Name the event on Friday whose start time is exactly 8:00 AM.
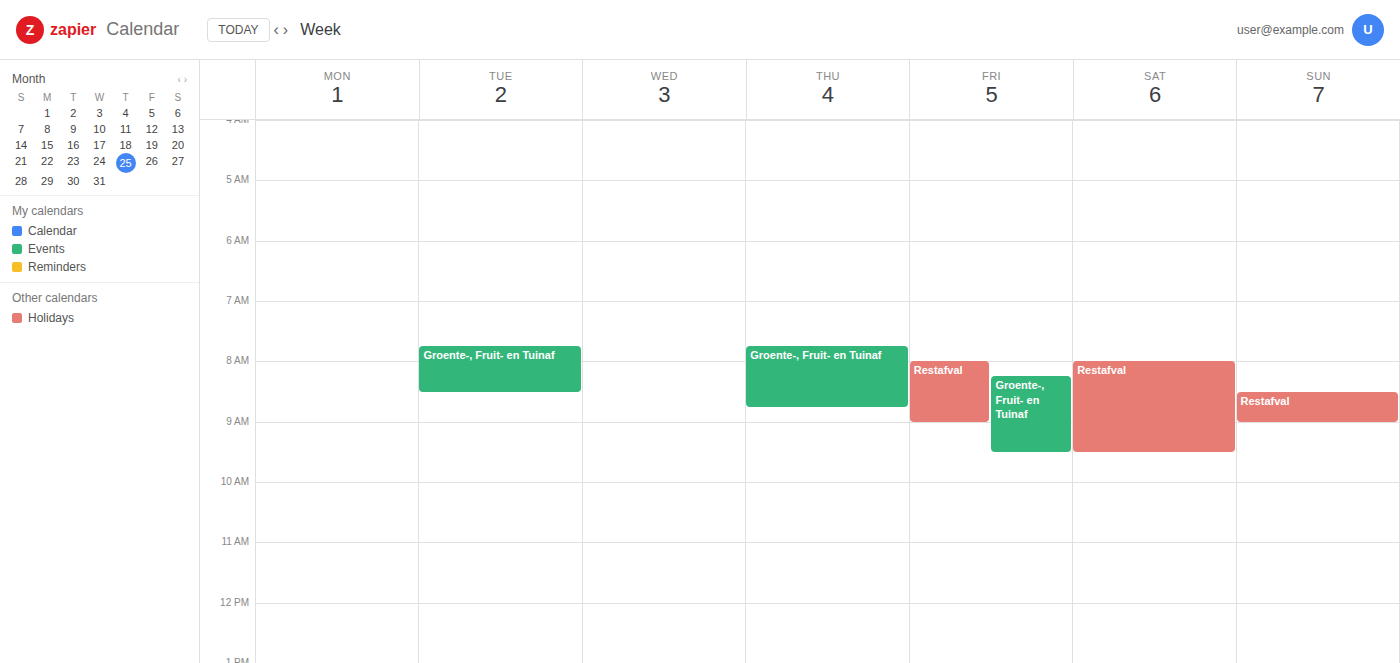
"Restafval"